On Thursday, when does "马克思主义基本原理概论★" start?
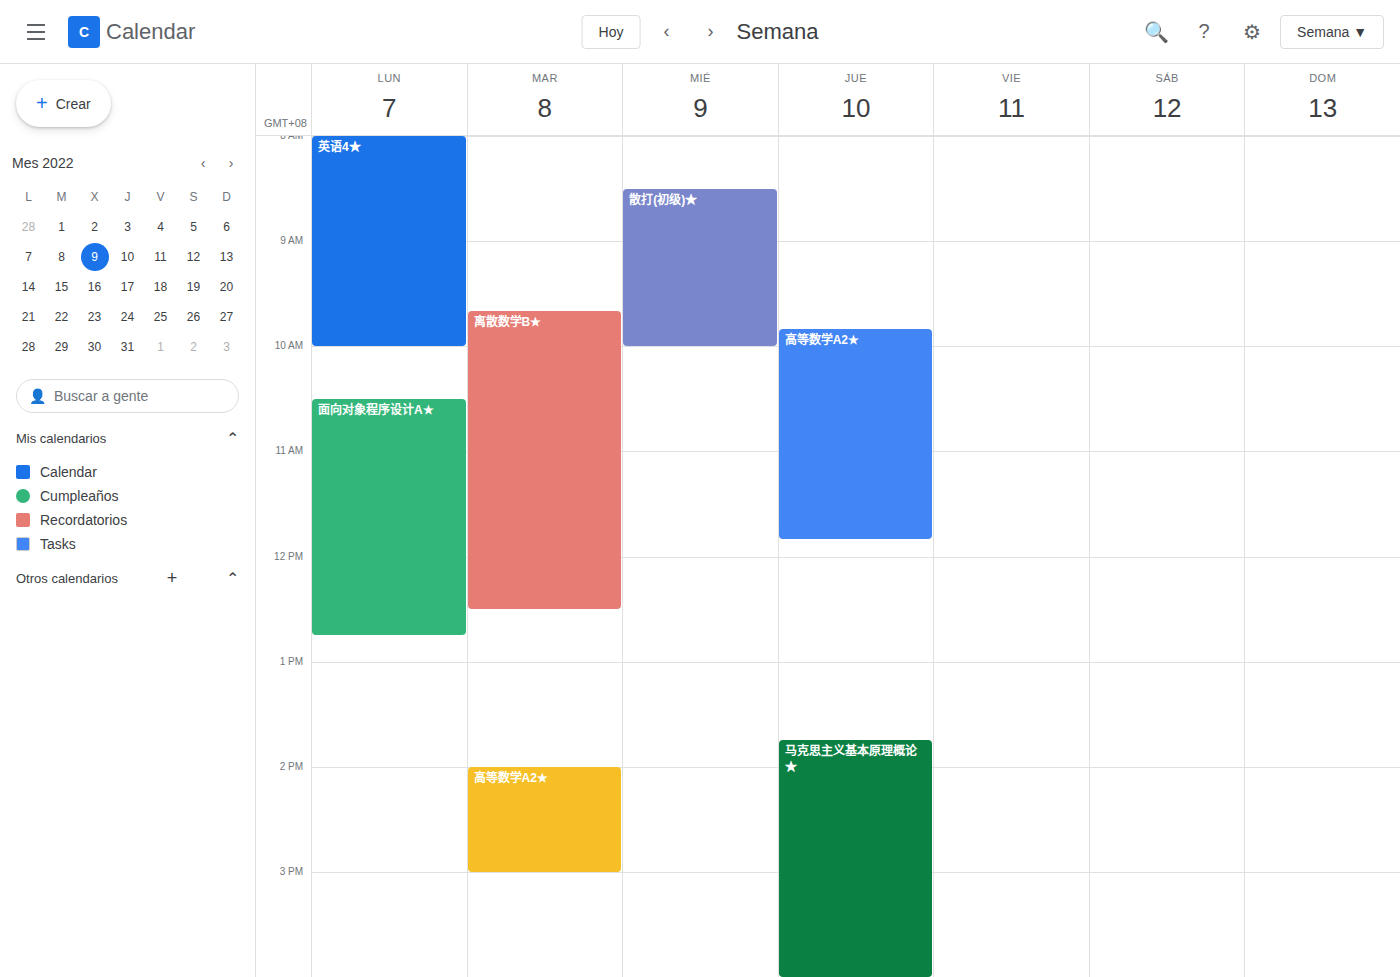
1:45 PM